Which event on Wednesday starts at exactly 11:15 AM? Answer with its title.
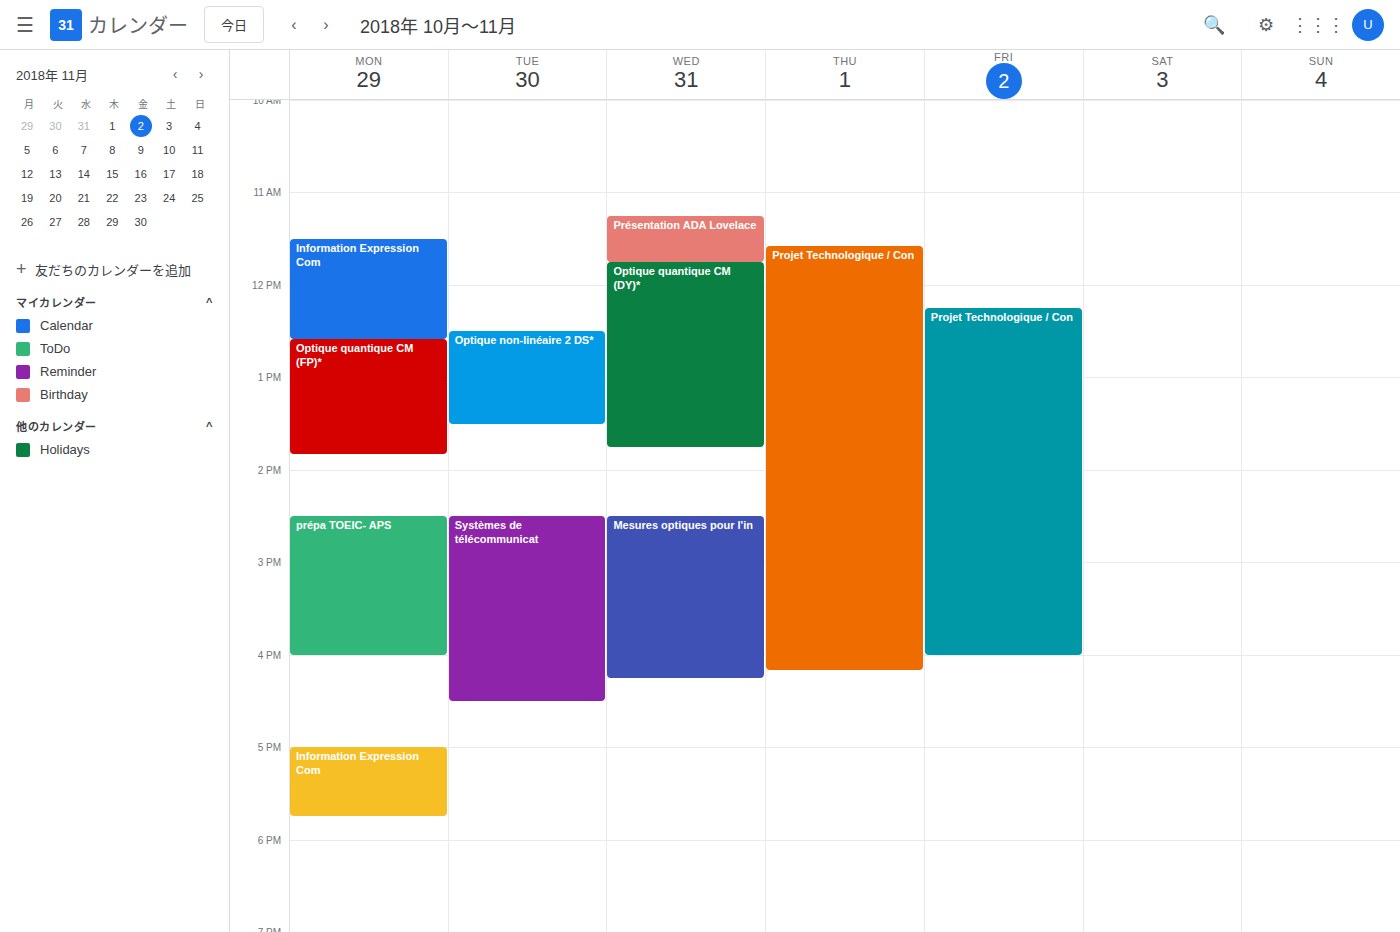
"Présentation ADA Lovelace"